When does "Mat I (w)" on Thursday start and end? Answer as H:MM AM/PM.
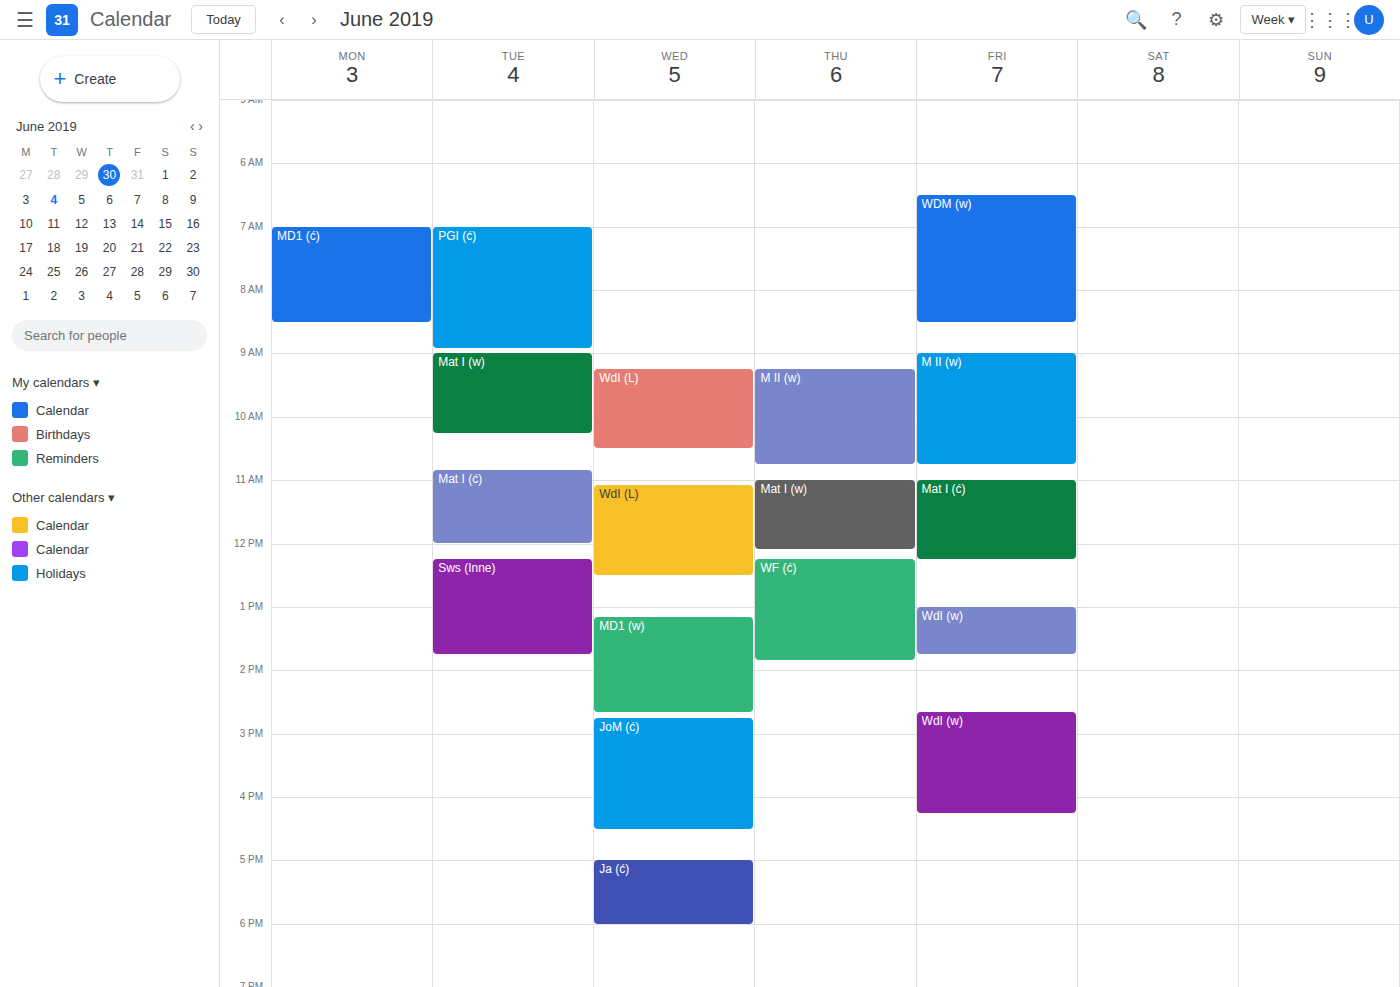
11:00 AM to 12:05 PM